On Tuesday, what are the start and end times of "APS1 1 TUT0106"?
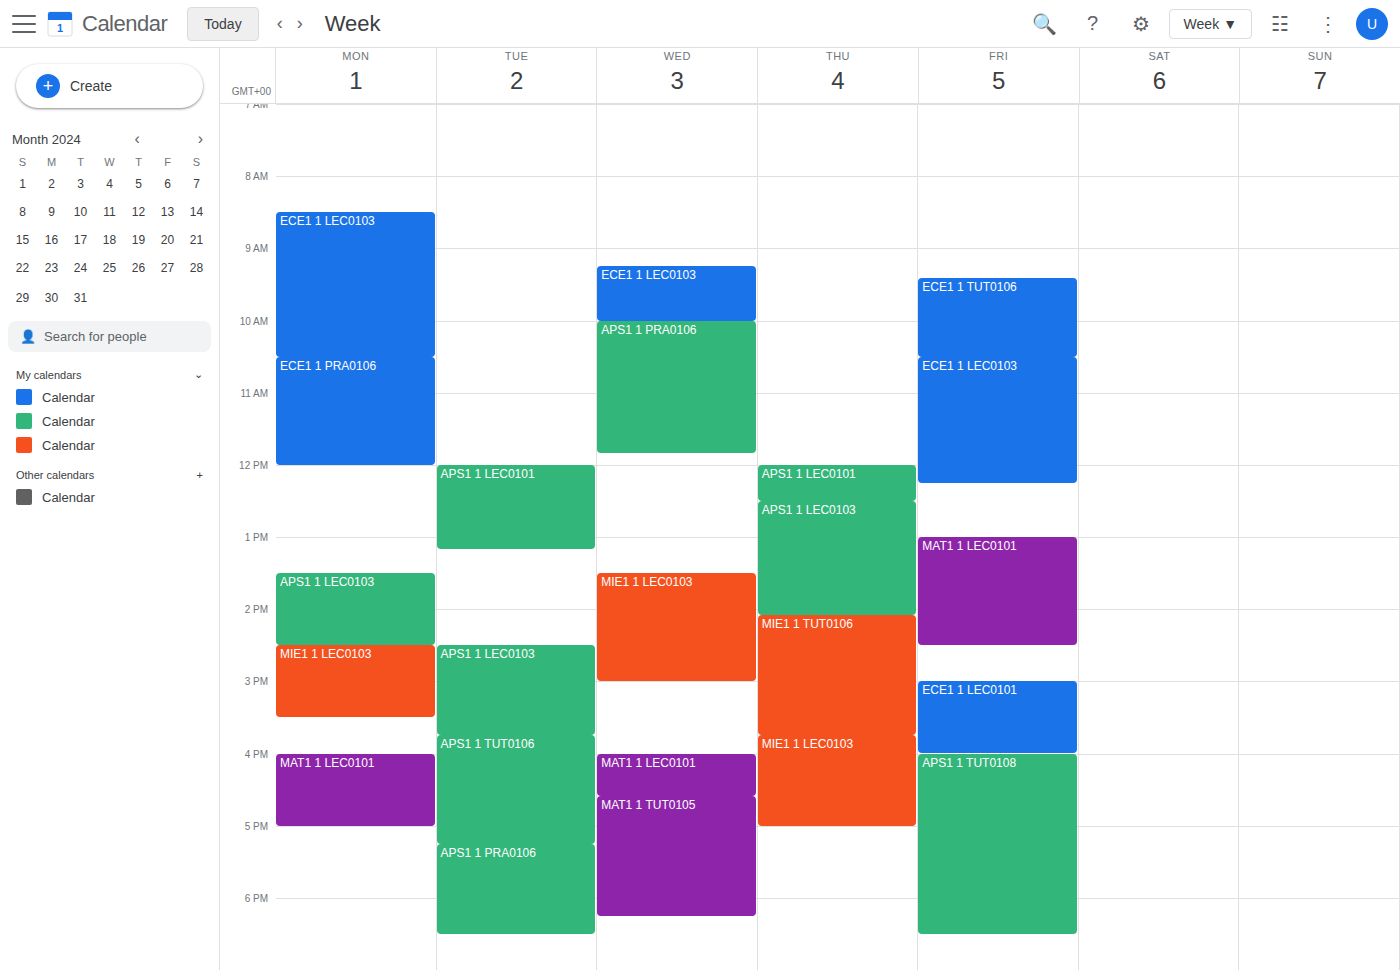
15:45 to 17:15